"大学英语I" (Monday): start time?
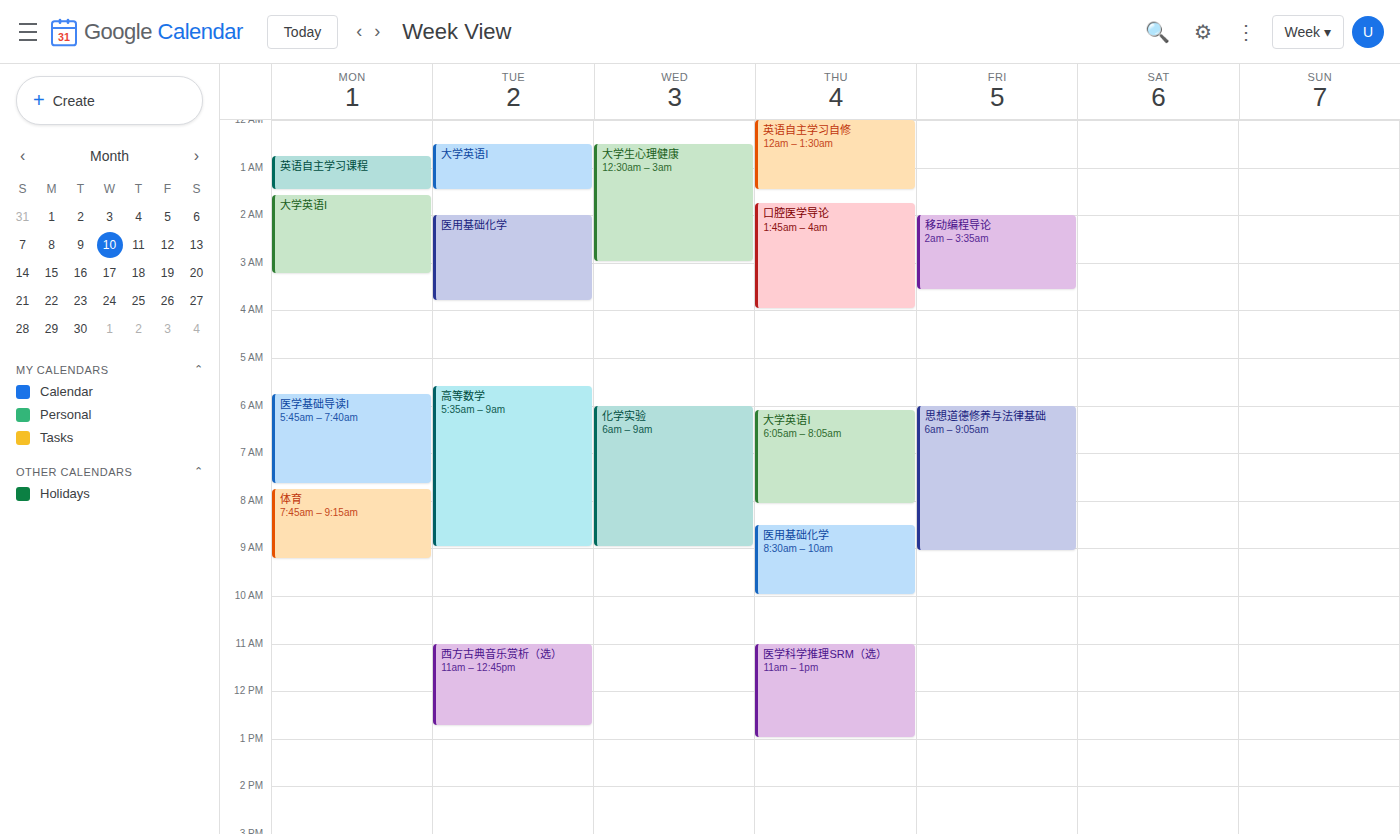
01:35